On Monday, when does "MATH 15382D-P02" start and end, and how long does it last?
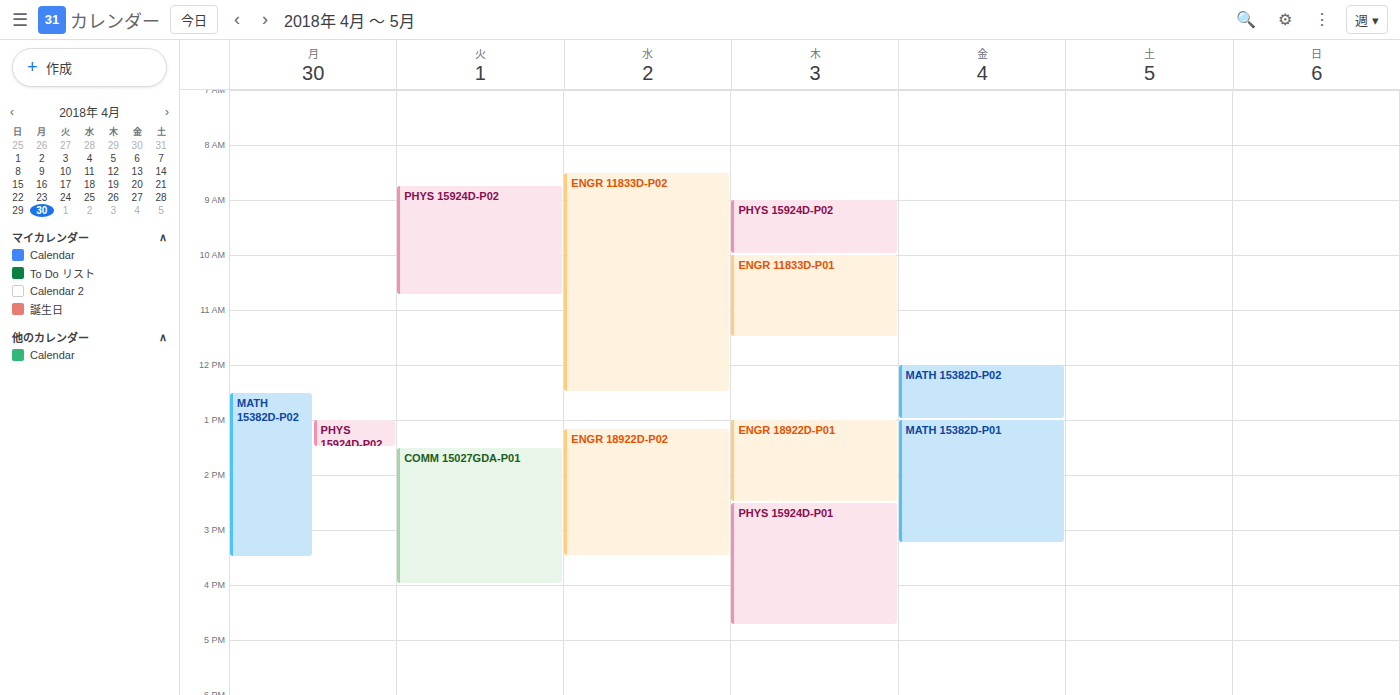
12:30 to 15:30, 3 hours